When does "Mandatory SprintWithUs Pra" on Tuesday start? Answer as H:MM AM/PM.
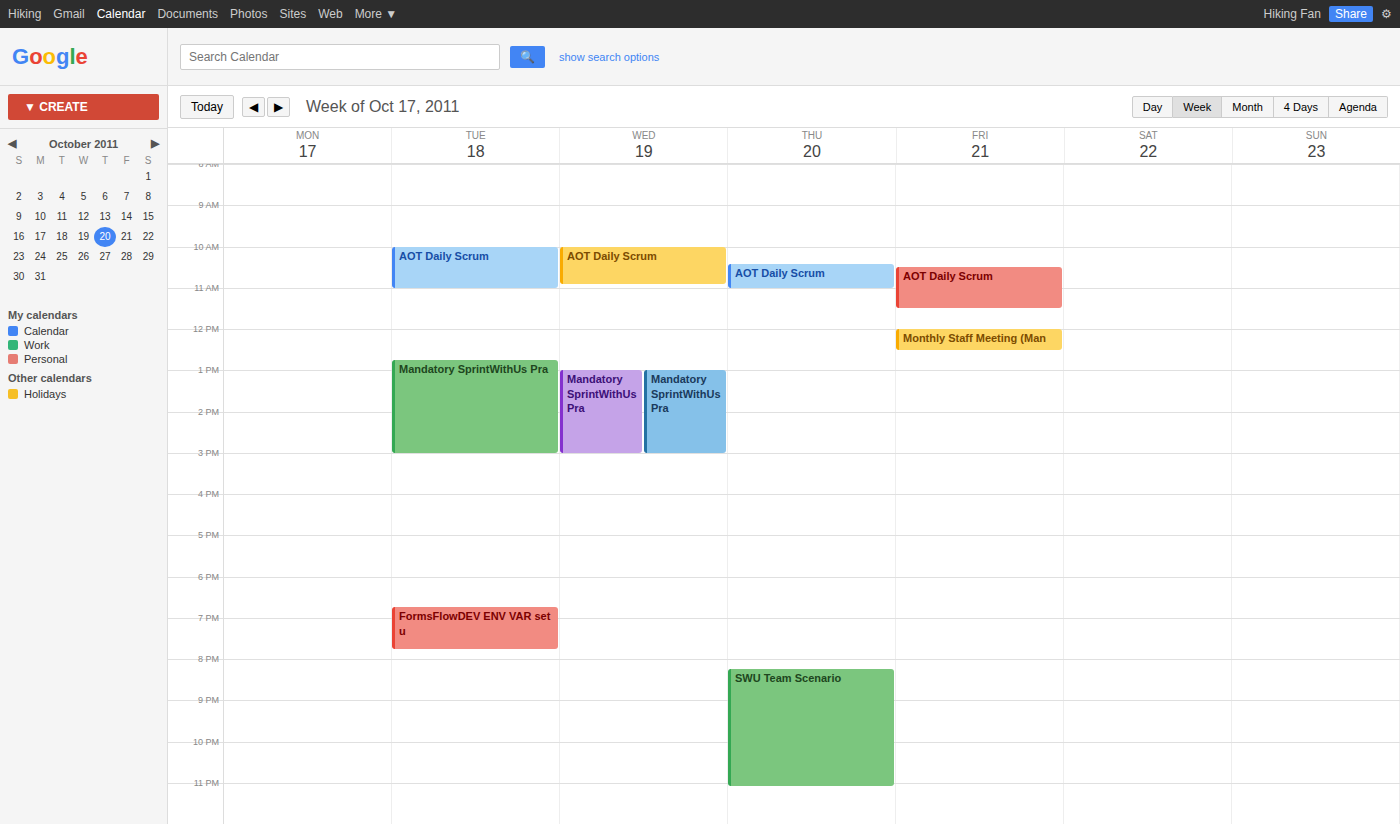
12:45 PM